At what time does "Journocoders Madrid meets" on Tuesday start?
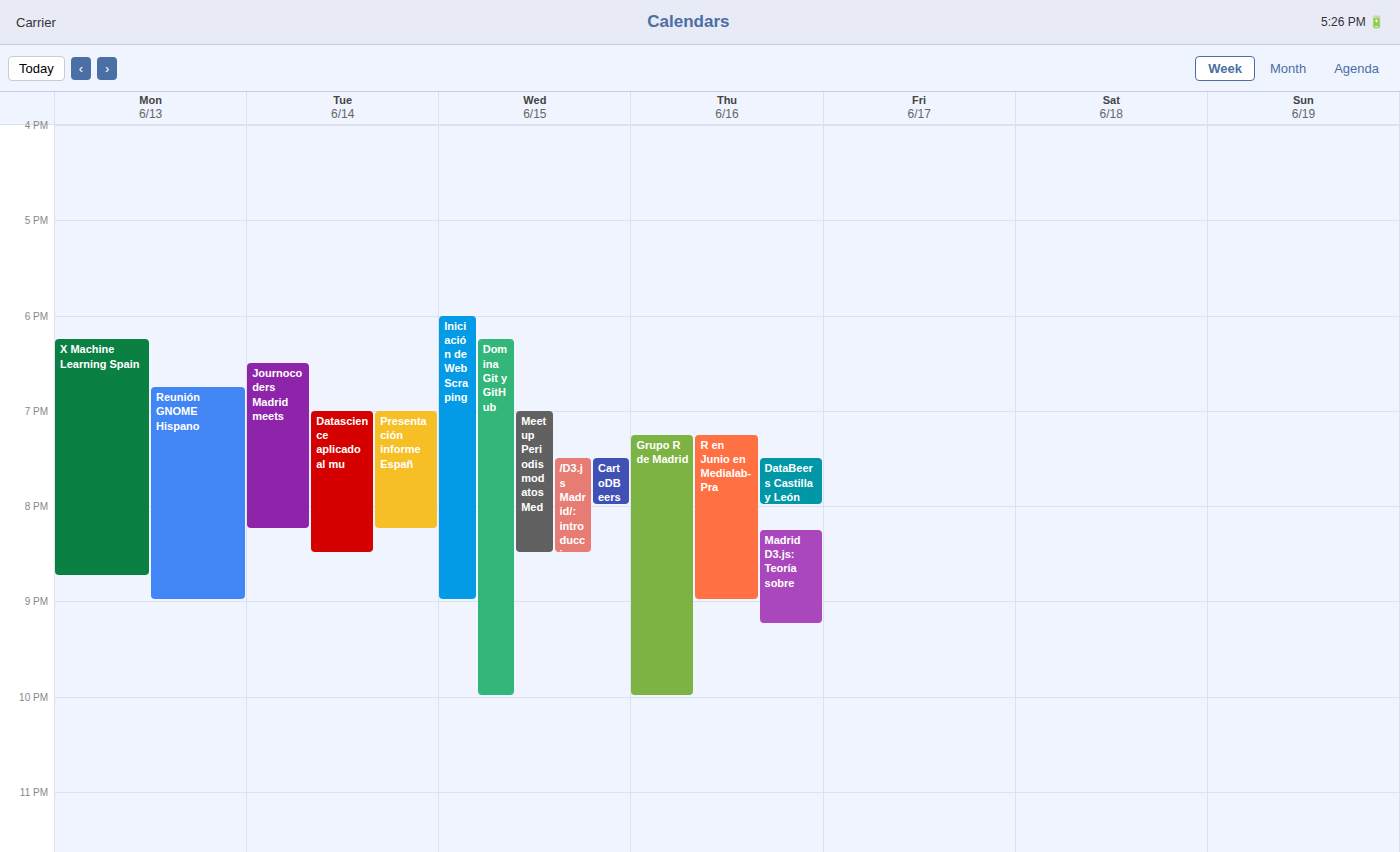
6:30 PM